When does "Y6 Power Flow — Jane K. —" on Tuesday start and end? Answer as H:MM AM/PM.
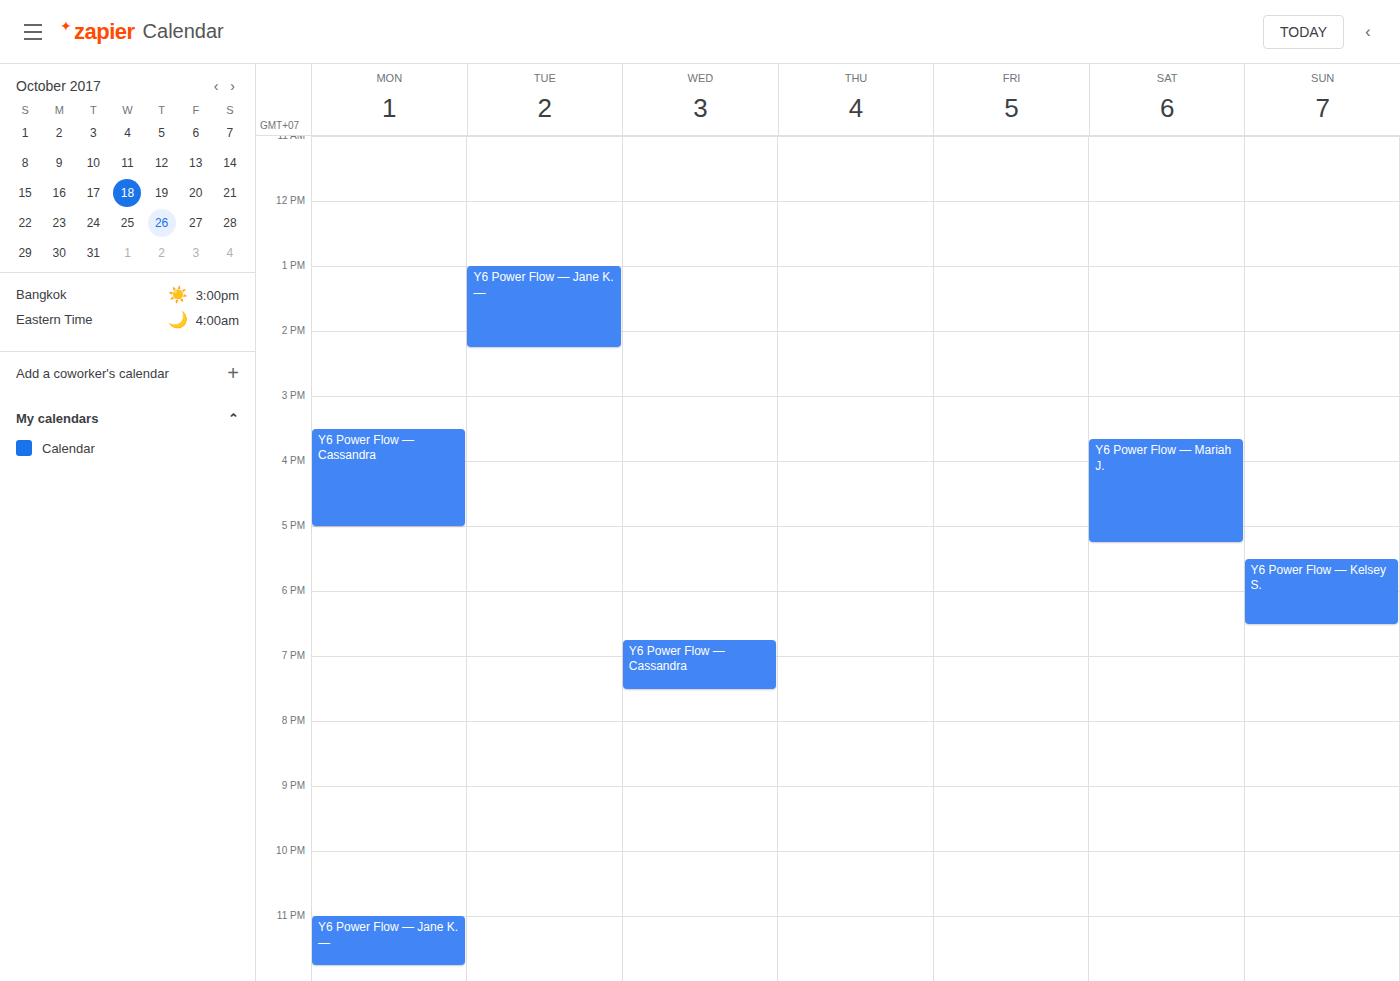
1:00 PM to 2:15 PM